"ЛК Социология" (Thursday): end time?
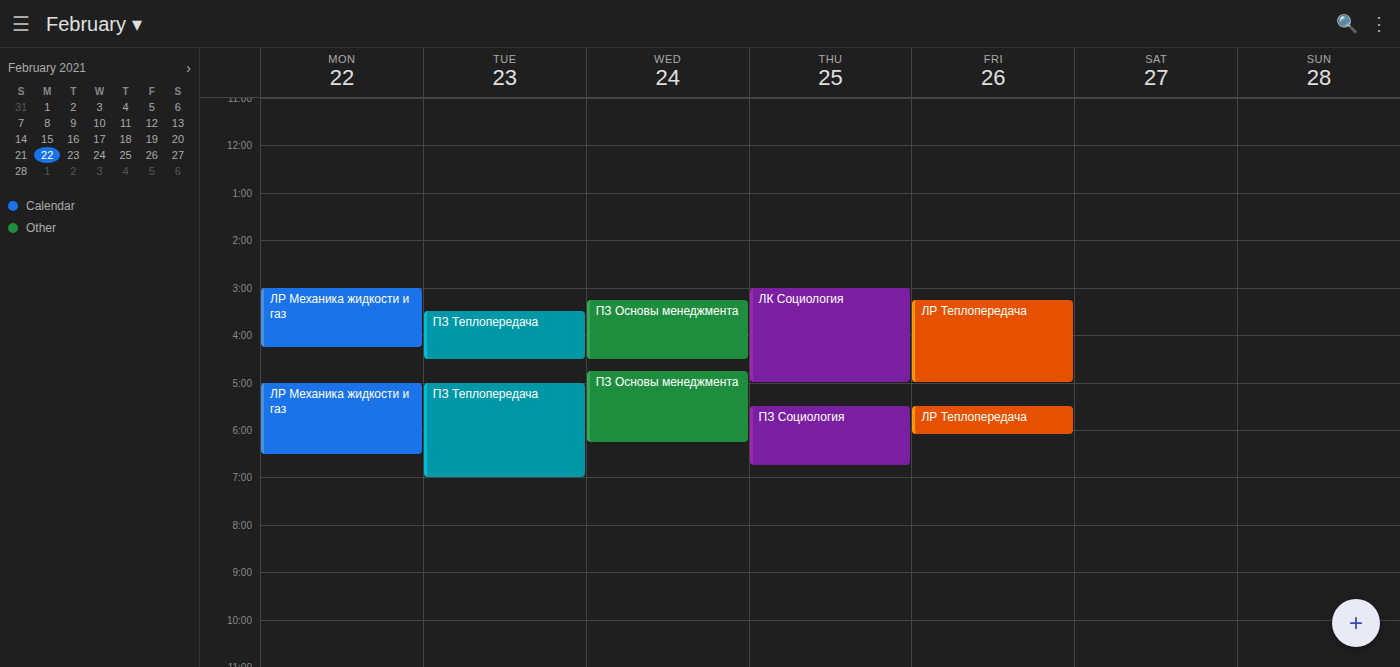
5:00 PM